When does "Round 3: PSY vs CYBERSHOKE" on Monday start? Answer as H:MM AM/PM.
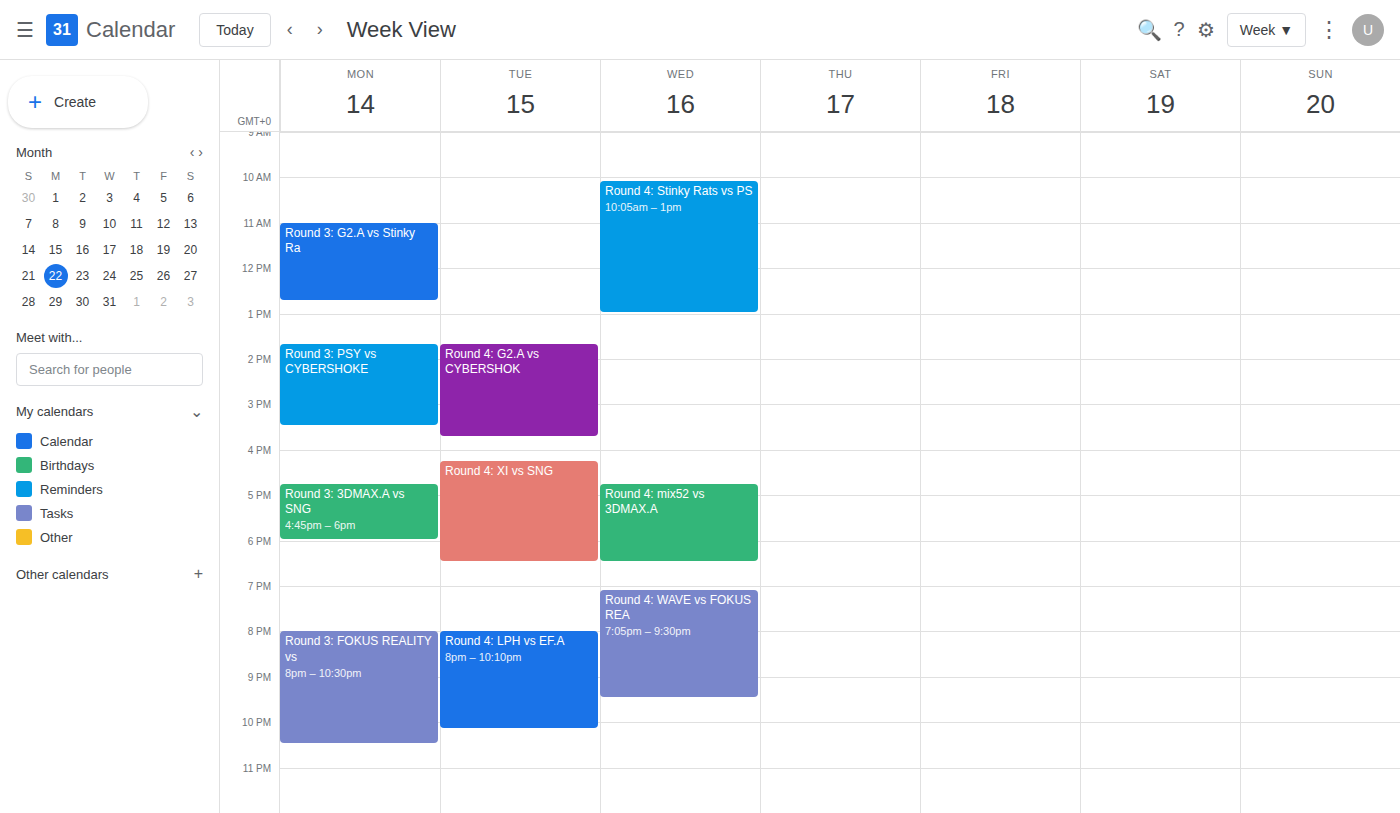
1:40 PM